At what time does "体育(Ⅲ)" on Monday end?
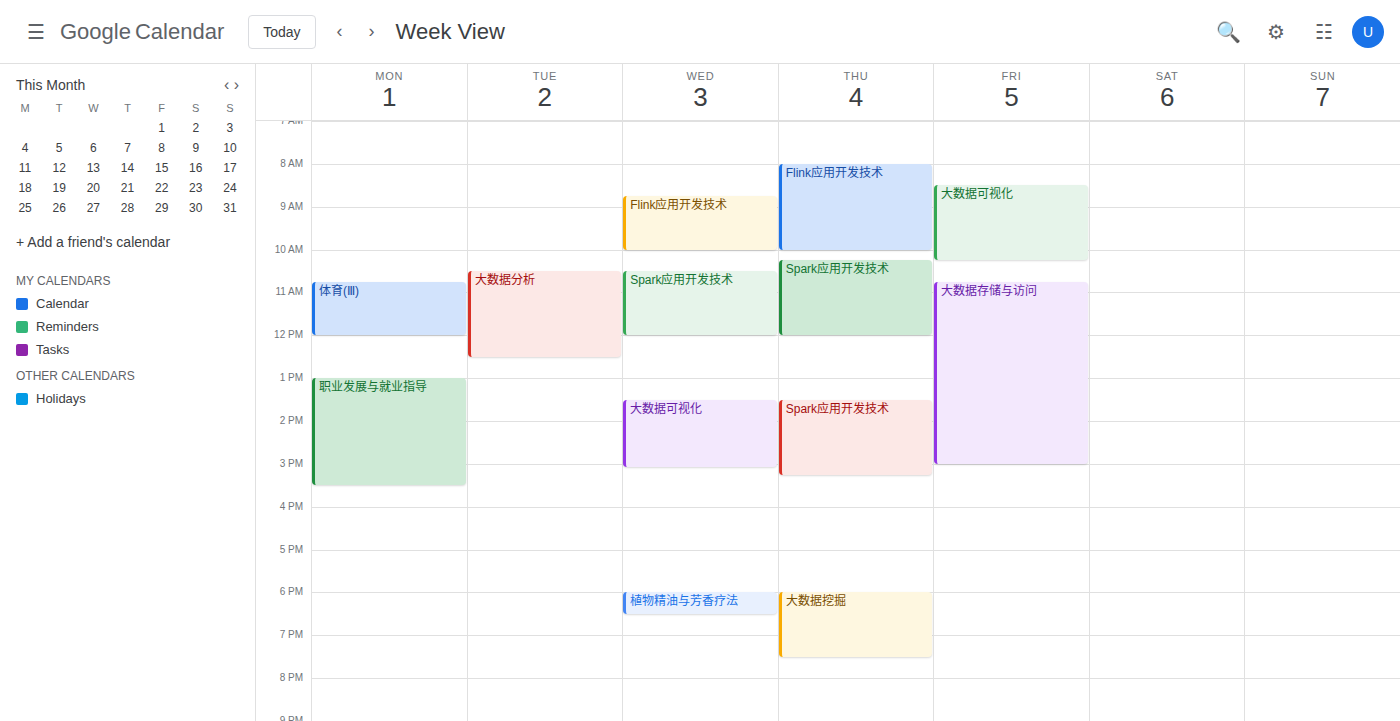
12:00 PM